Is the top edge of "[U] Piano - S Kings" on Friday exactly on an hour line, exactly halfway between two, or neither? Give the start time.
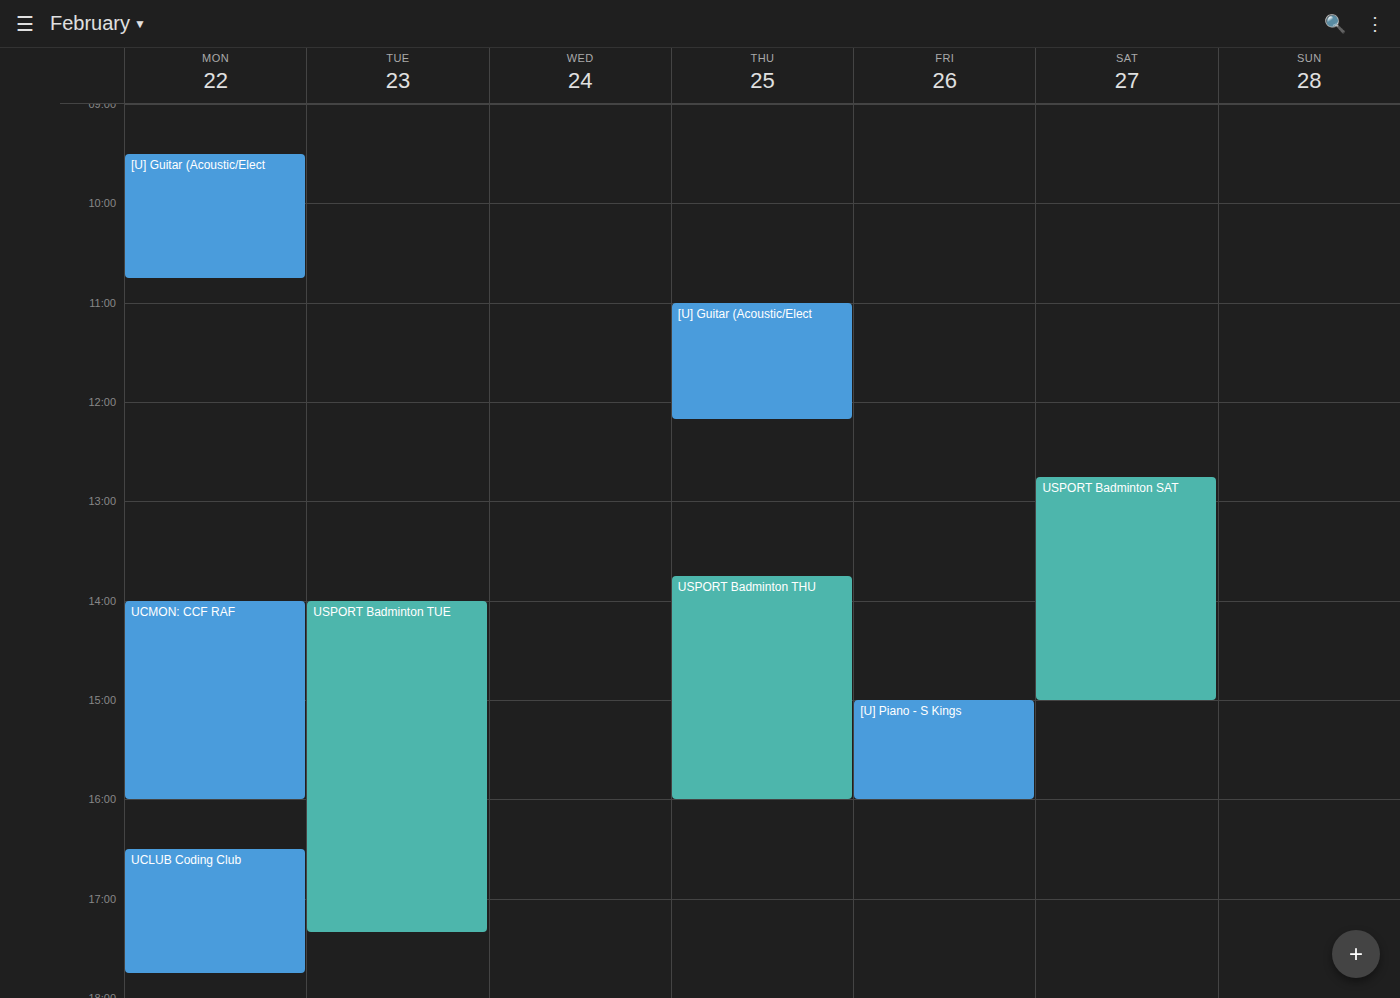
15:00 -- exactly on the 15:00 line.